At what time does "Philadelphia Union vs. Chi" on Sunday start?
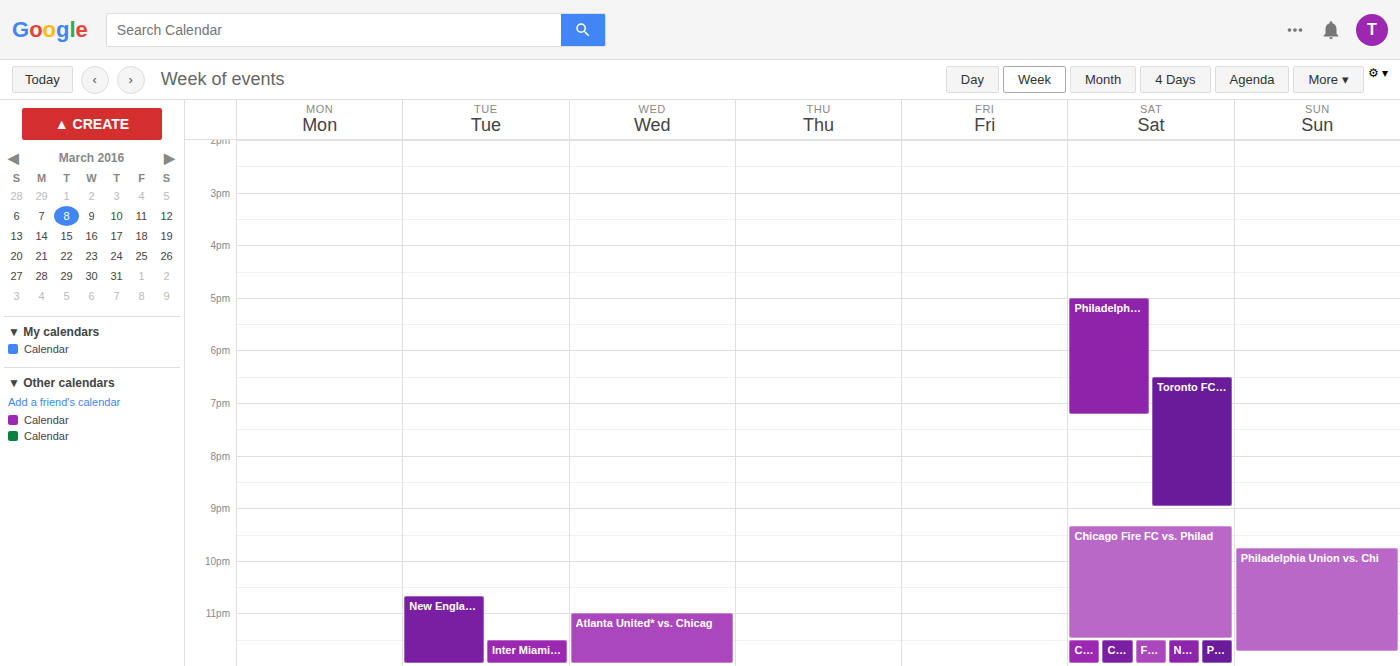
9:45 PM